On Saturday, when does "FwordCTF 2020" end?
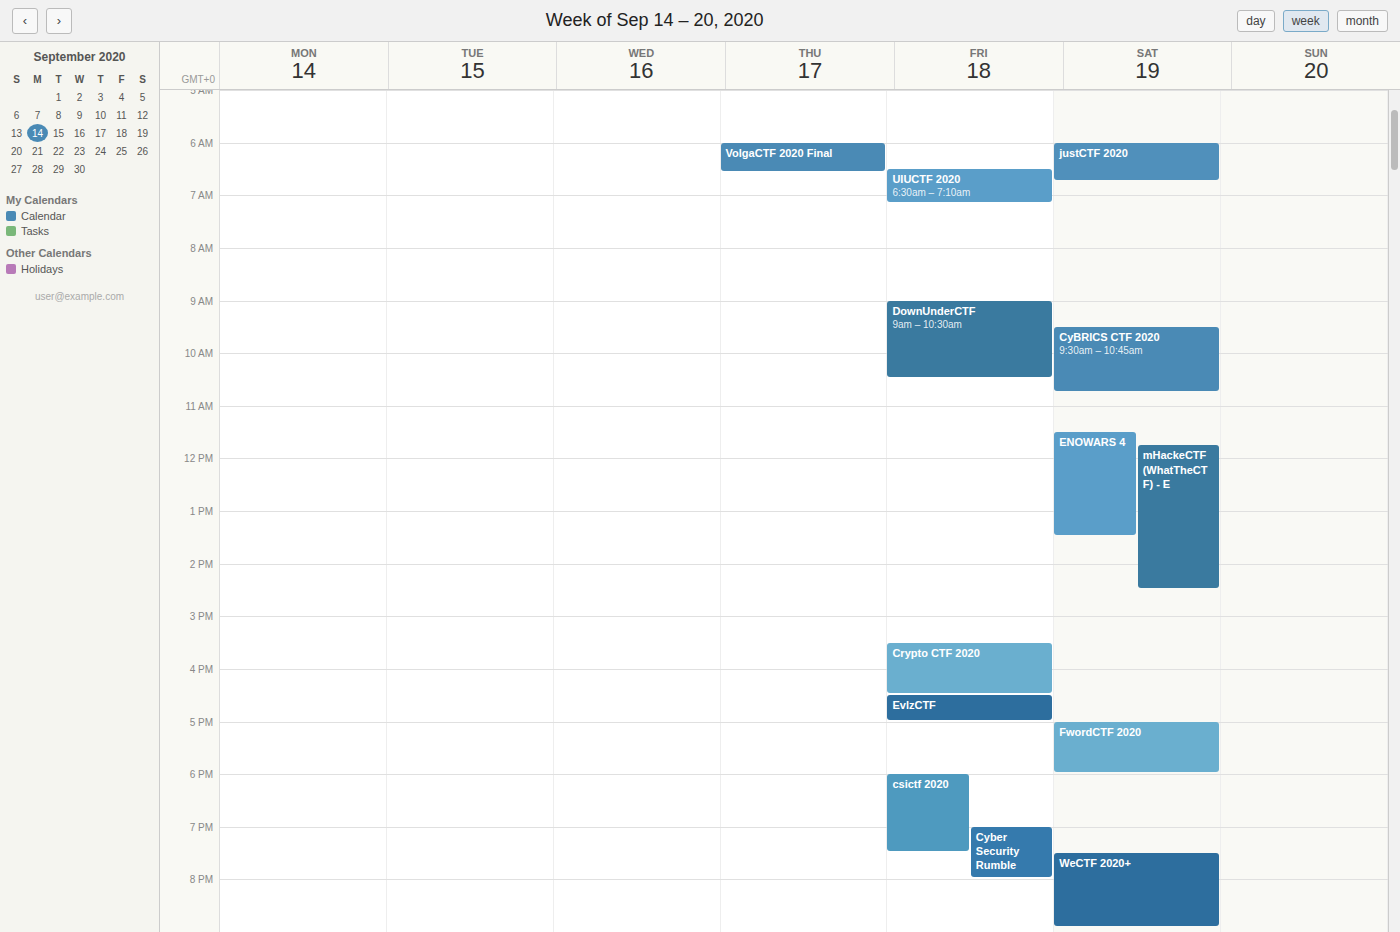
6:00 PM